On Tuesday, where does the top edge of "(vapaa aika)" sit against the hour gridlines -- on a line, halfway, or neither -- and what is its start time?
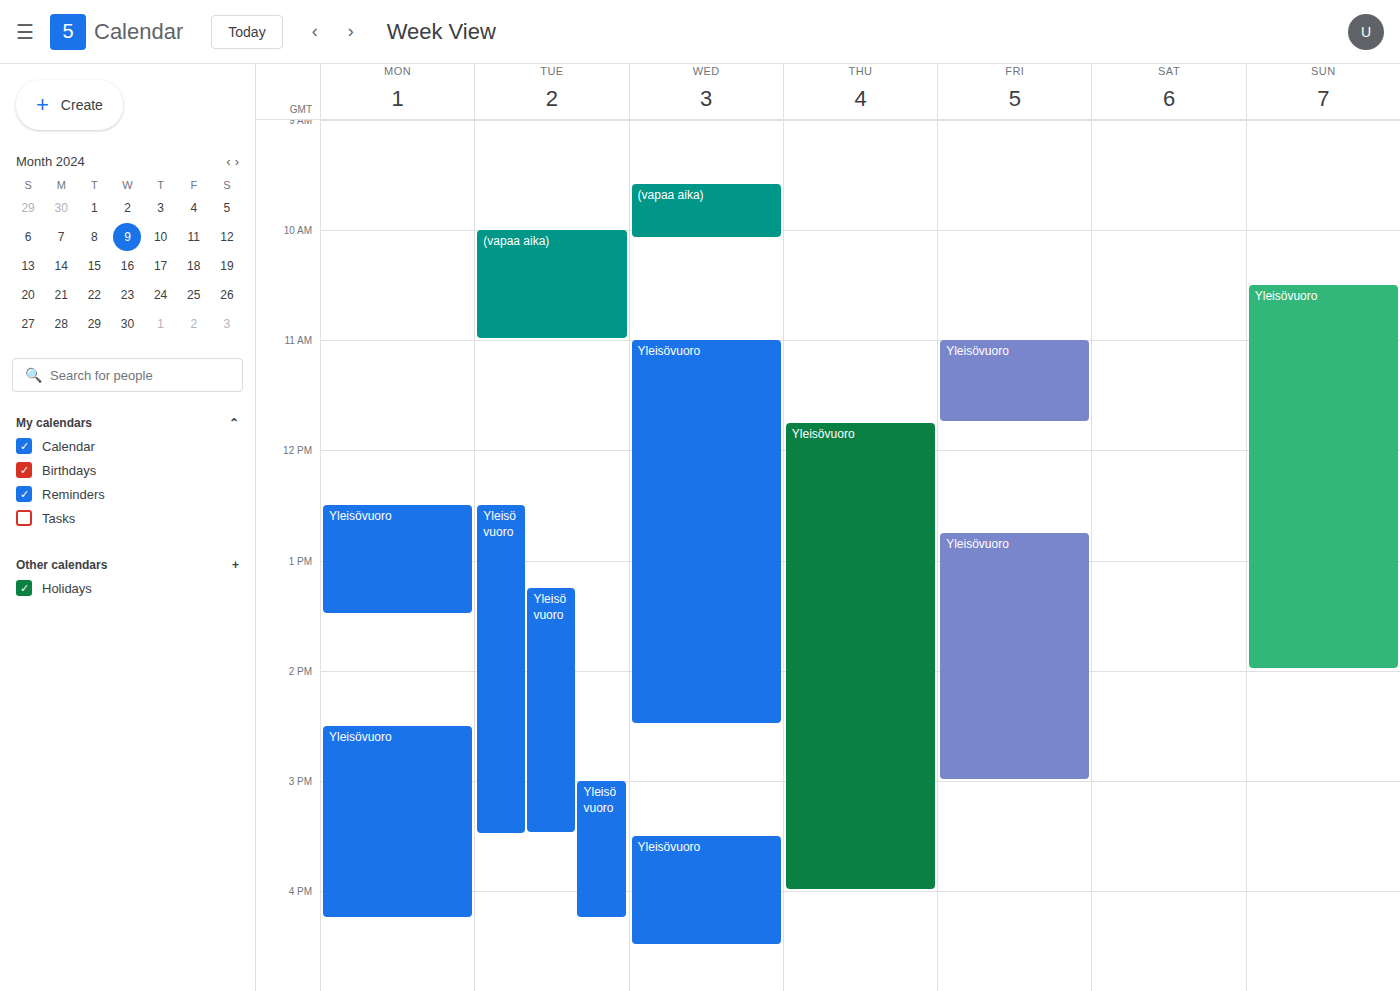
10:00 -- exactly on the 10:00 line.